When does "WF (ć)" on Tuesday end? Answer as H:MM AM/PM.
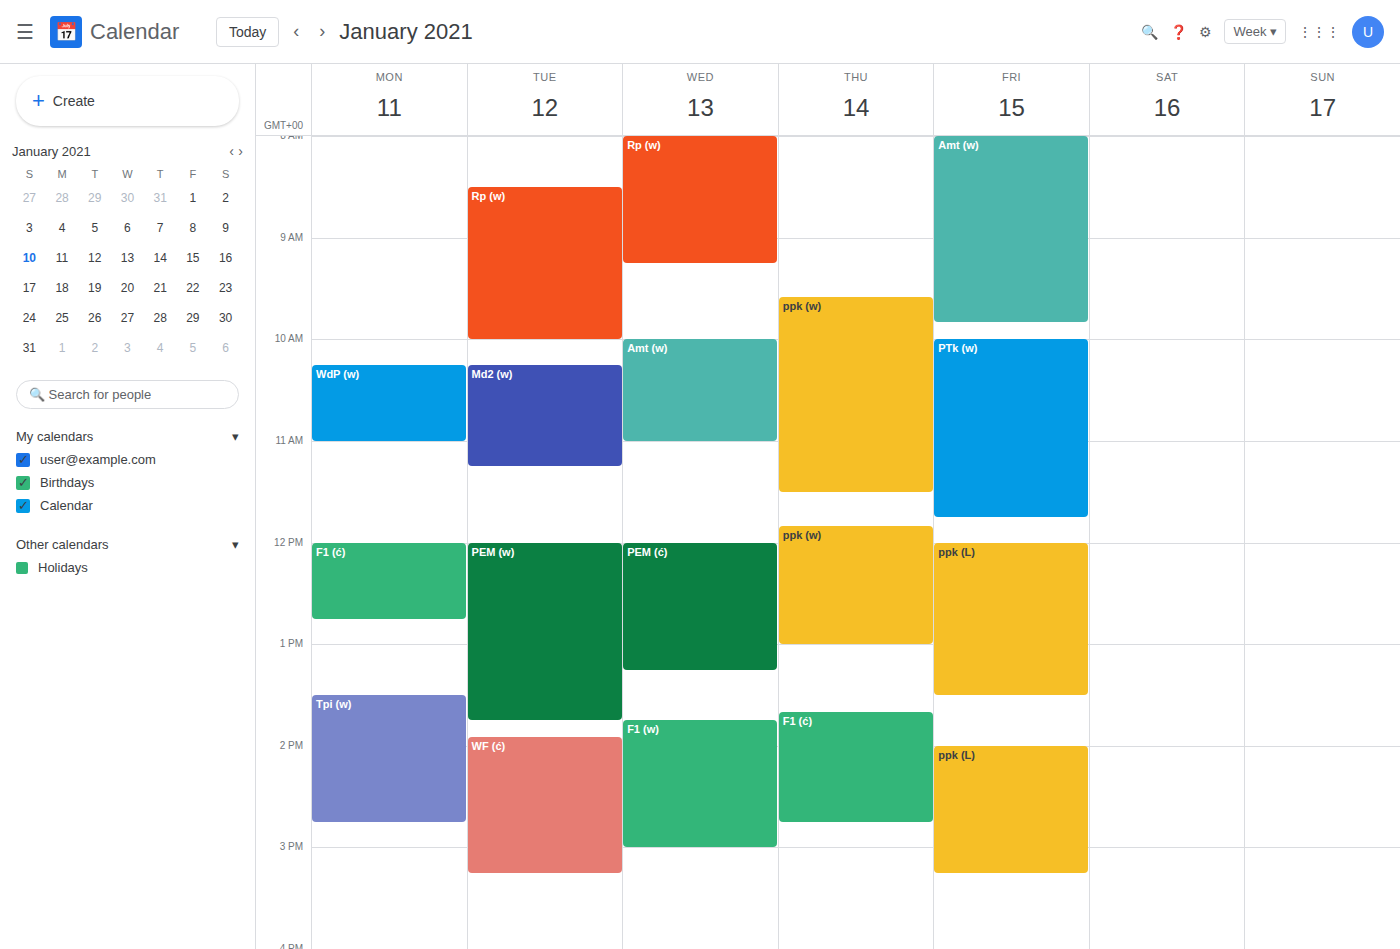
3:15 PM